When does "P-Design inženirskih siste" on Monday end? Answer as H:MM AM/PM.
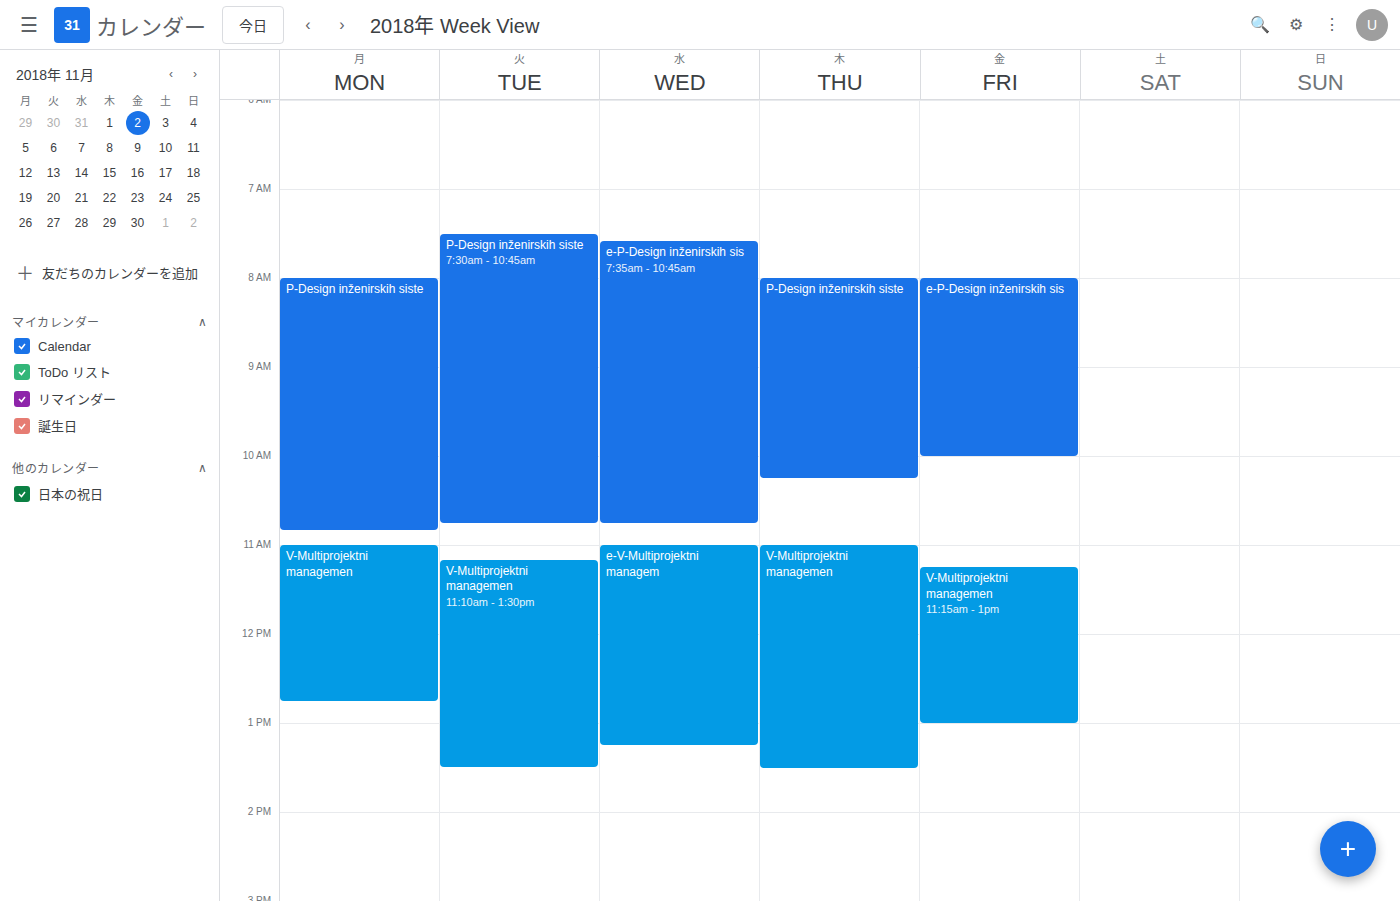
10:50 AM